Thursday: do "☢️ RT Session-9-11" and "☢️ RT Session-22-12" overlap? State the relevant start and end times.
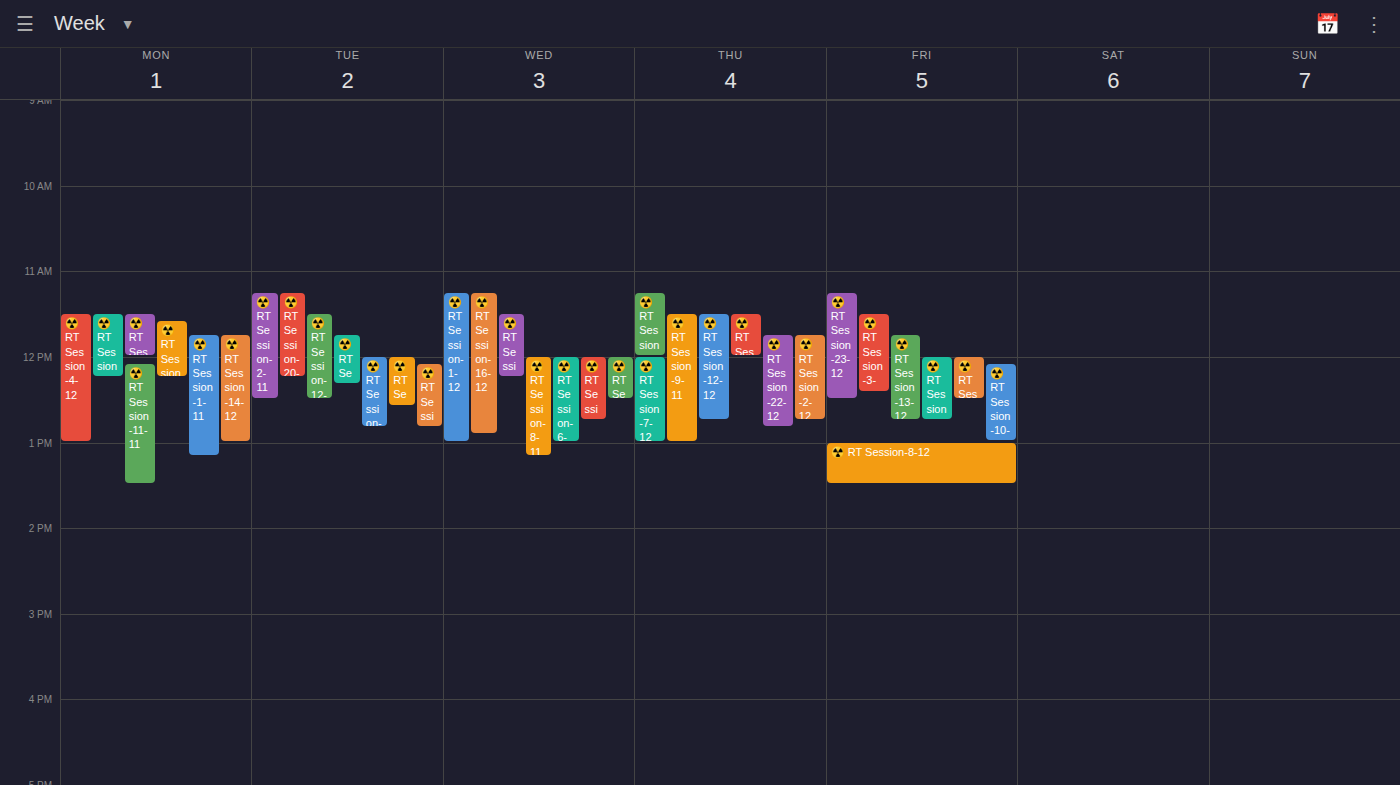
"☢️ RT Session-22-12" runs 11:45 AM to 12:50 PM, inside "☢️ RT Session-9-11" -- they overlap.